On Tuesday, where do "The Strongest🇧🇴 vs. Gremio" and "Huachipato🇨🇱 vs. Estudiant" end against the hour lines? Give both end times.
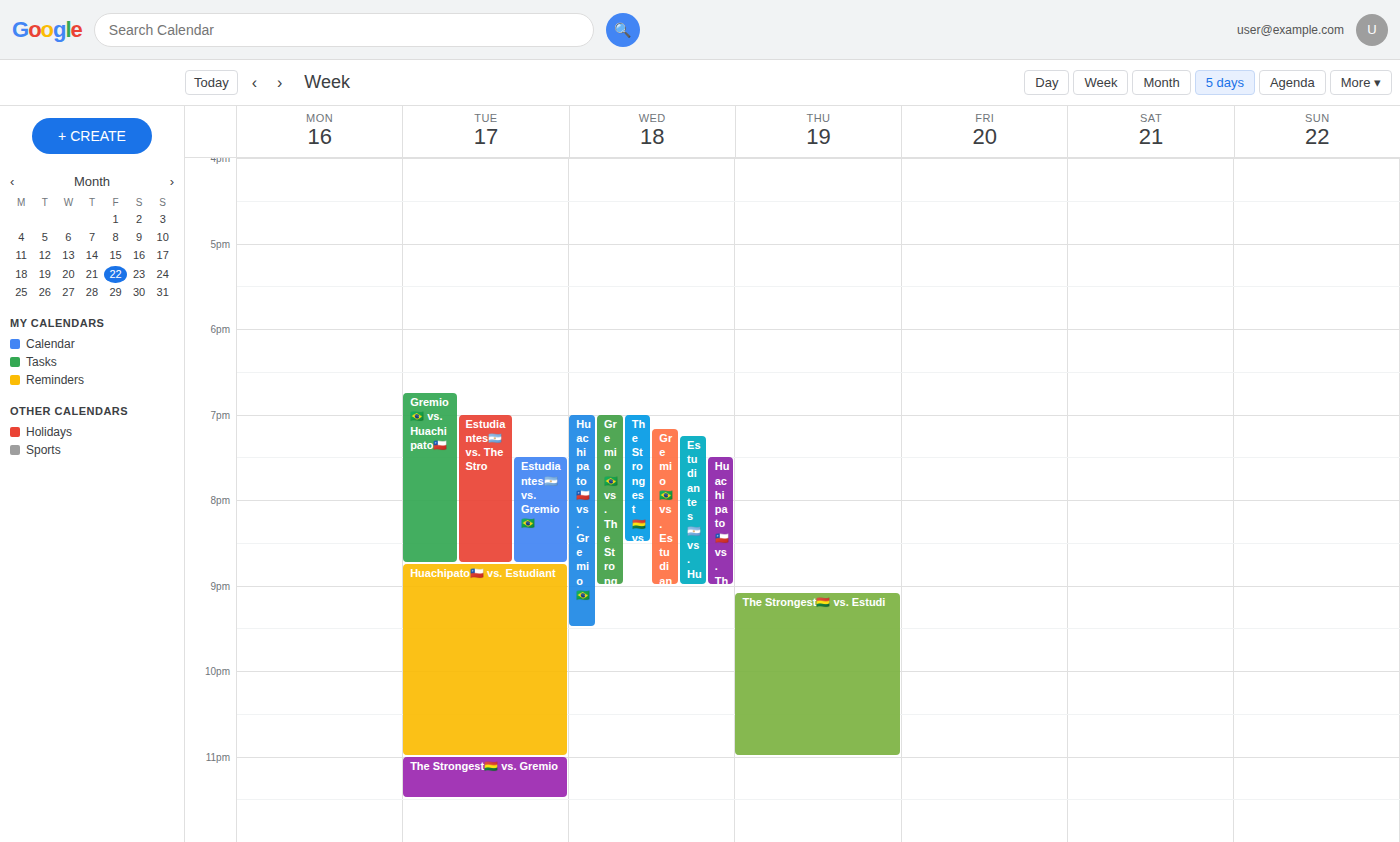
"The Strongest🇧🇴 vs. Gremio": 11:30 PM, halfway between the 11 PM and 12 AM lines. "Huachipato🇨🇱 vs. Estudiant": 11:00 PM, exactly on the 11 PM line.